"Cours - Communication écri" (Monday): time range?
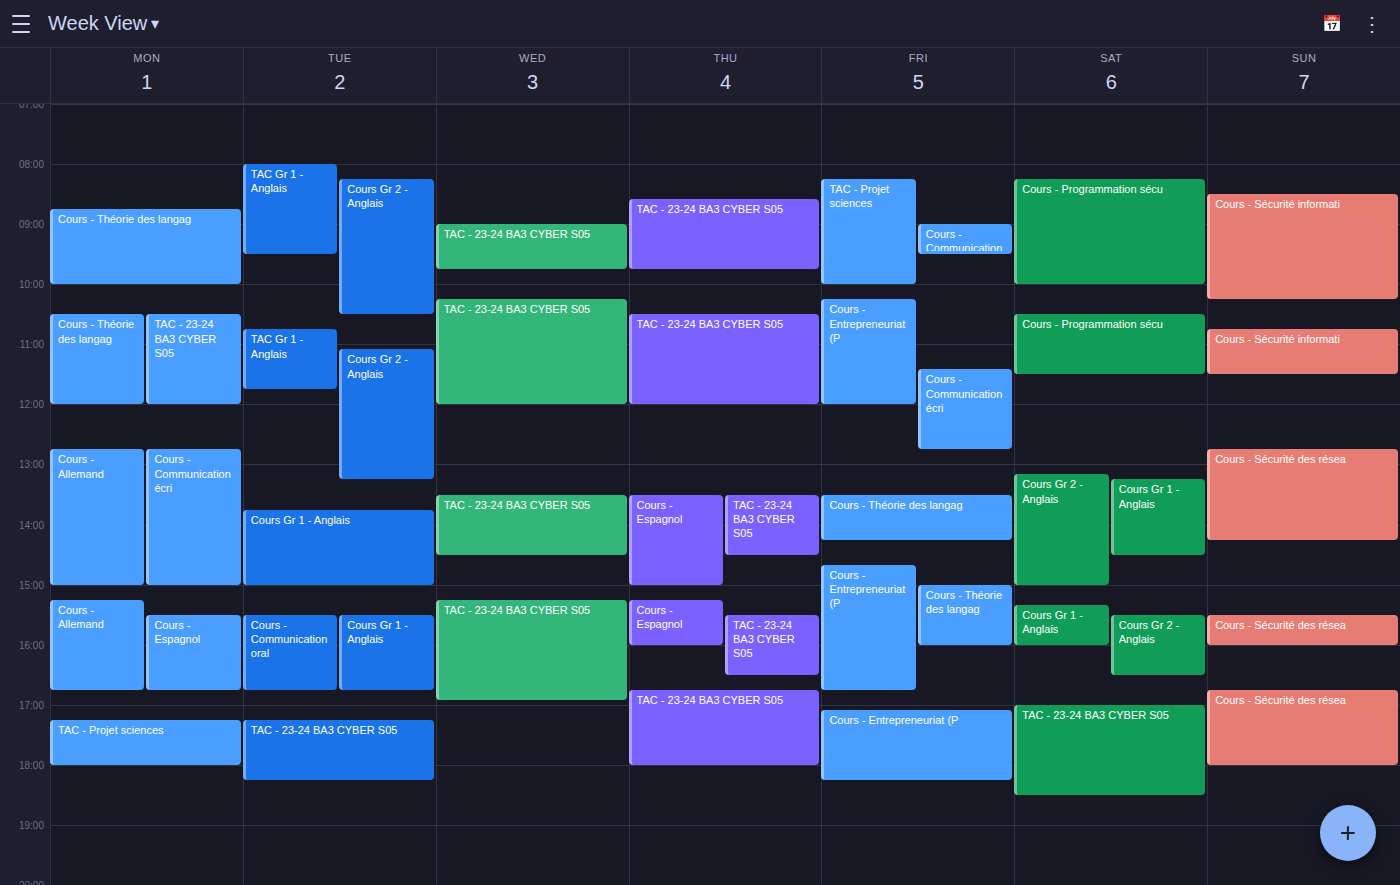
12:45 PM to 3:00 PM